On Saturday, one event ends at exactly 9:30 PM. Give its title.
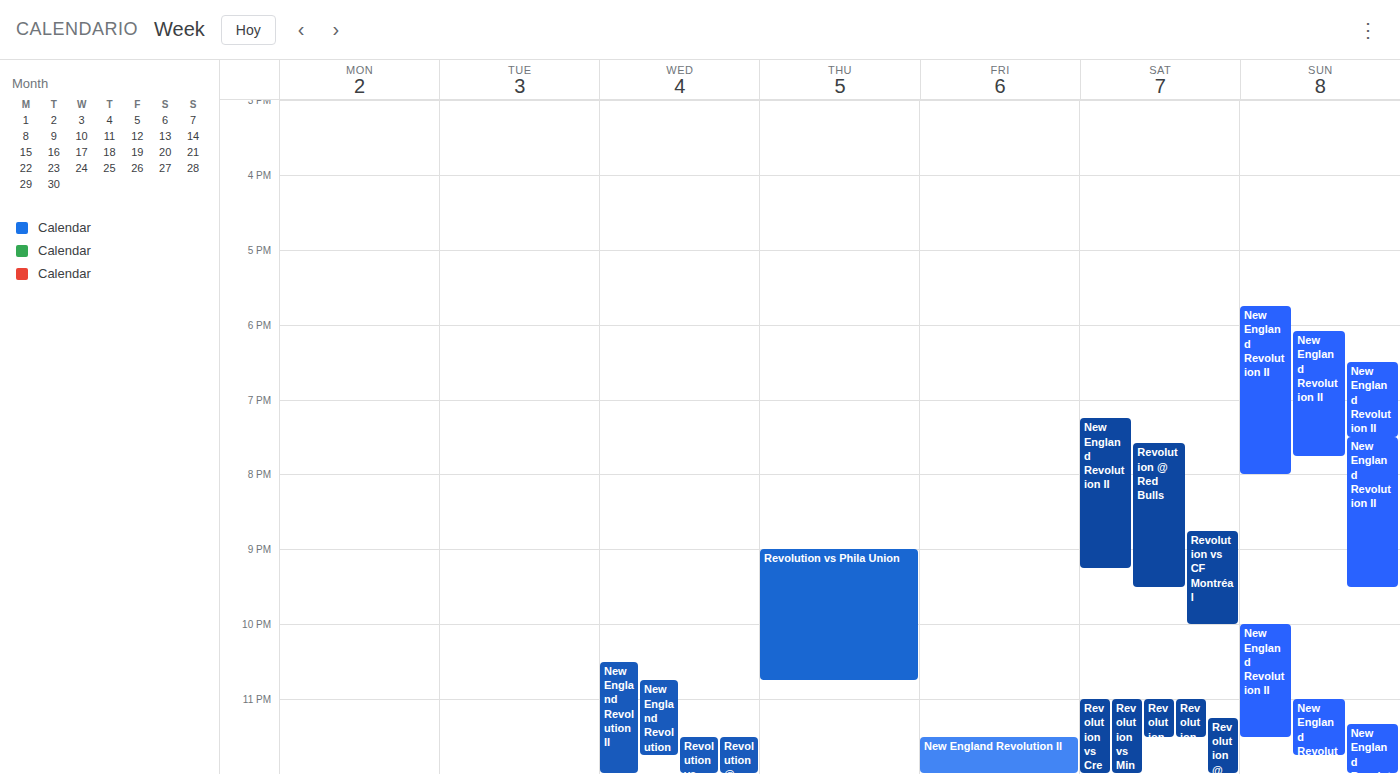
"Revolution @ Red Bulls"